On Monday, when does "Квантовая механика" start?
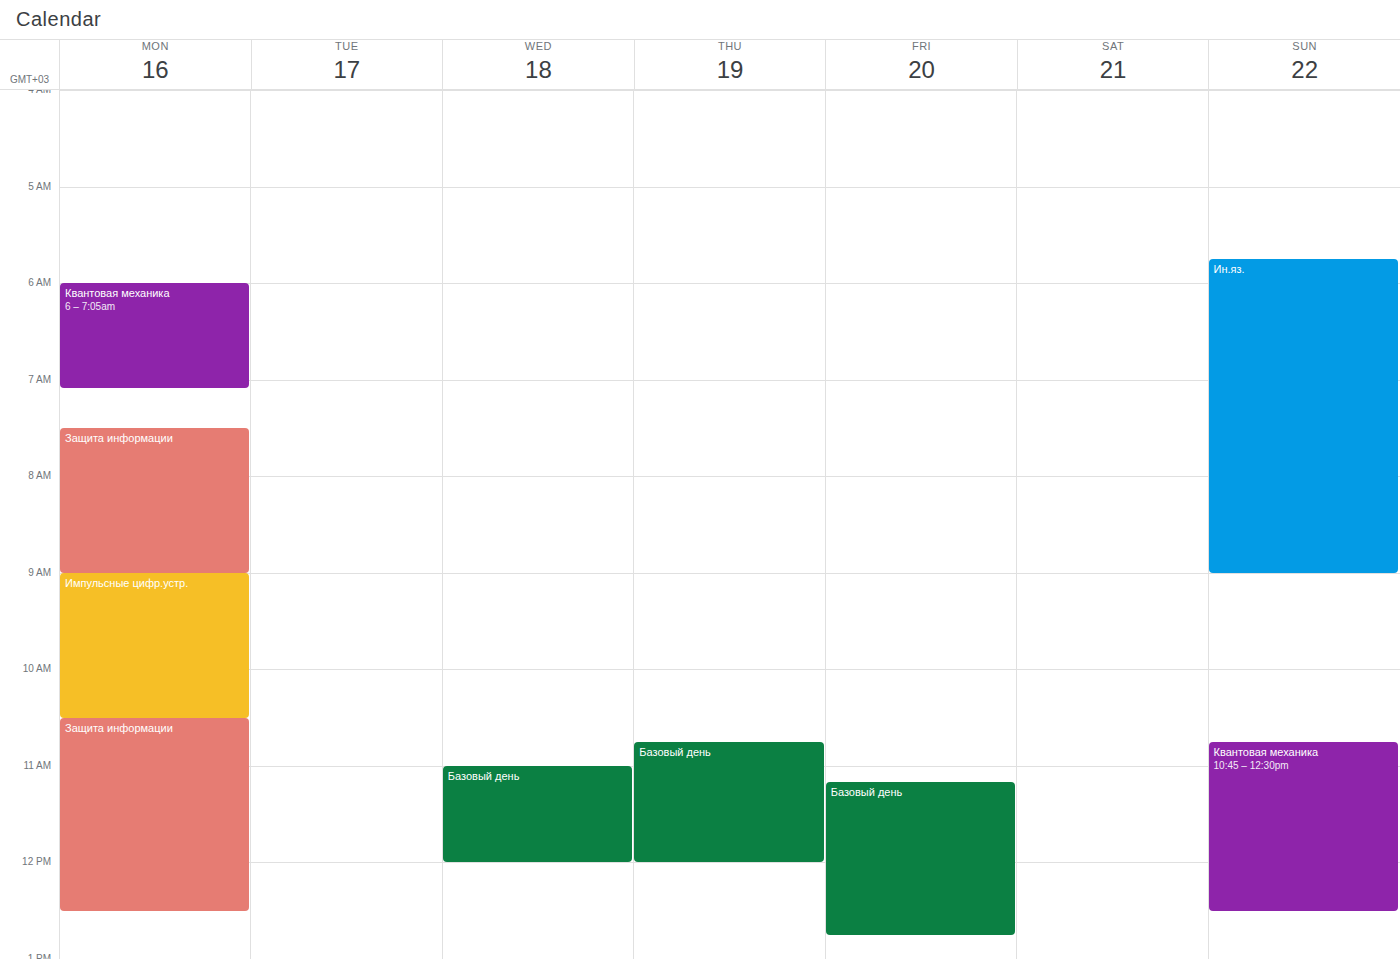
6:00 AM